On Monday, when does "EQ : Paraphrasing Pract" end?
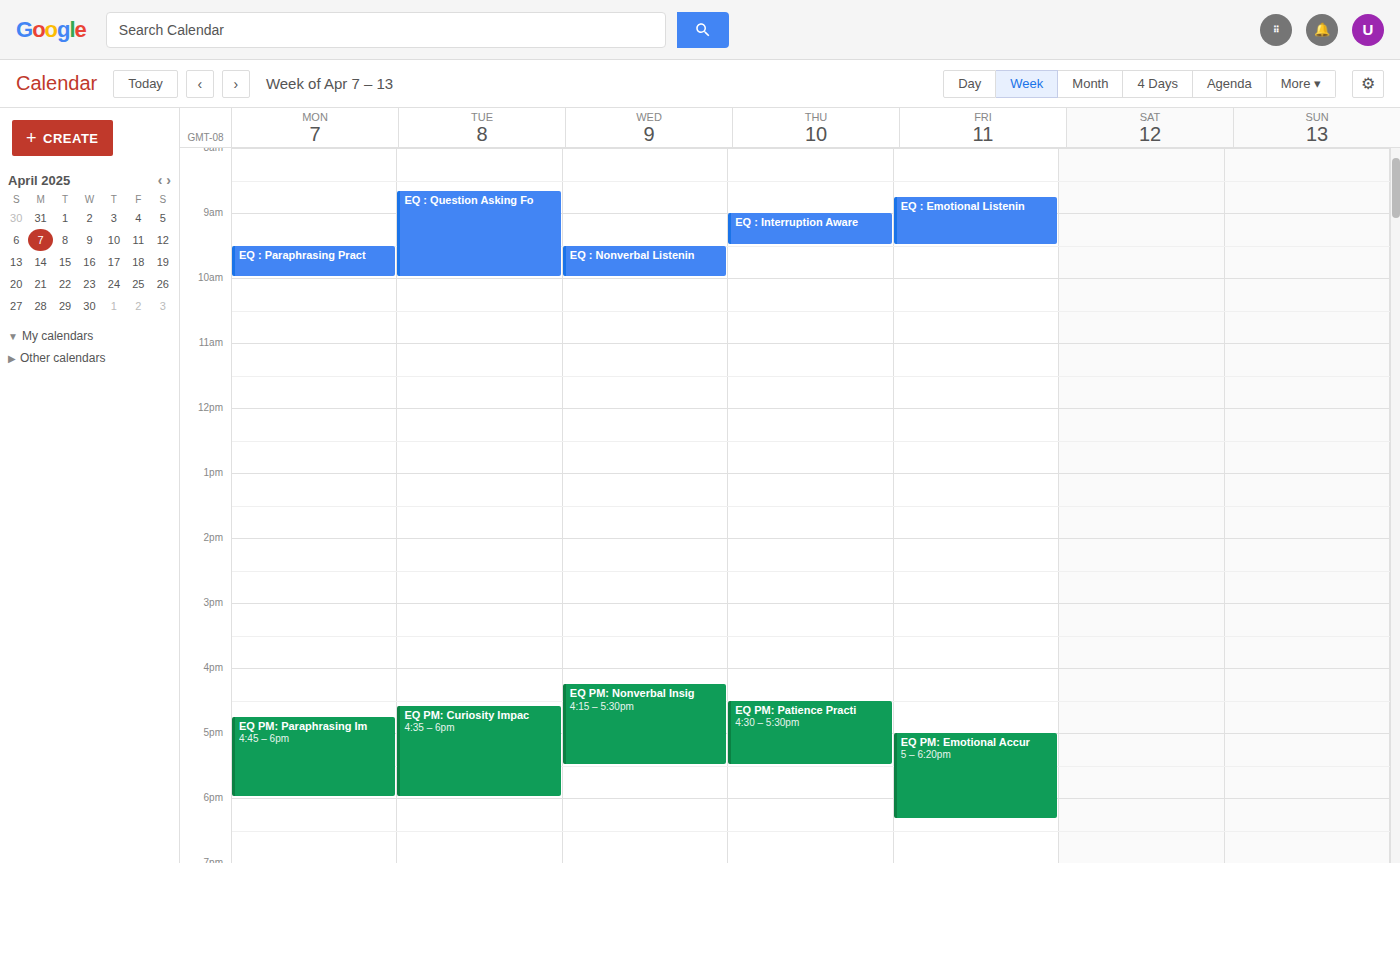
10:00 AM